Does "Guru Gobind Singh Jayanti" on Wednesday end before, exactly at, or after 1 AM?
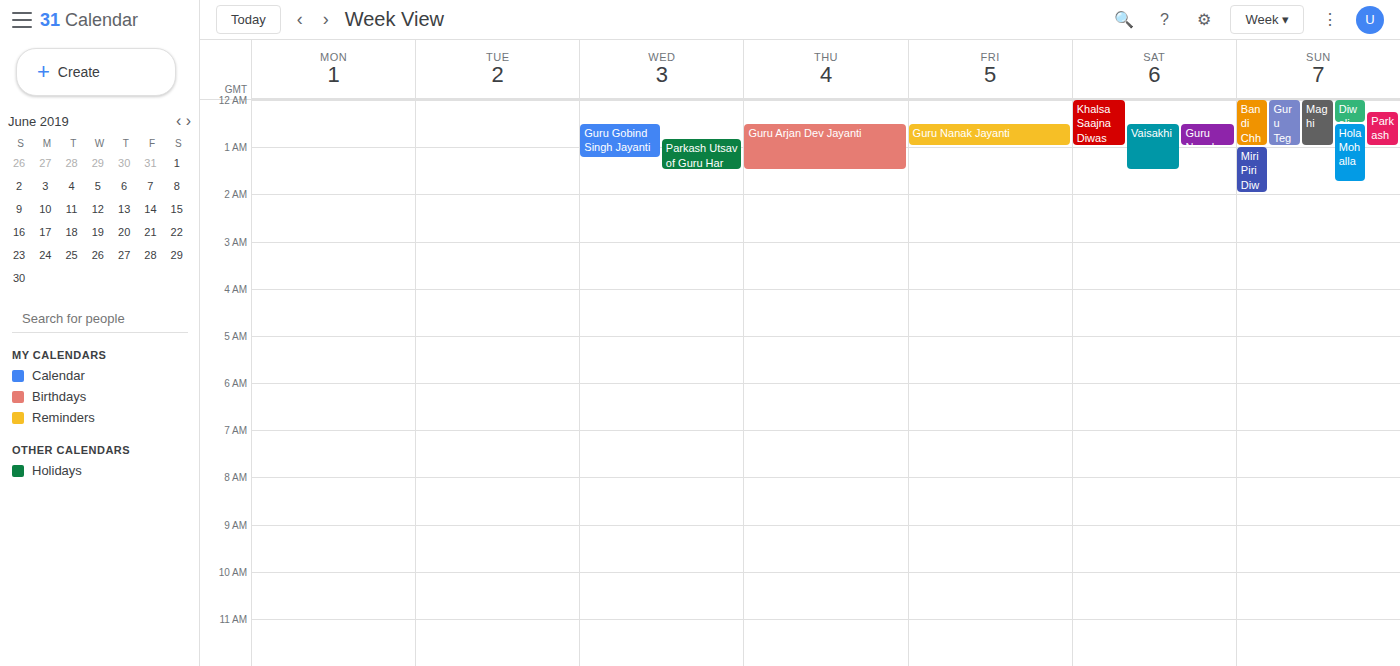
1:15 AM -- after 1 AM, 15 minutes below the 1 AM line.